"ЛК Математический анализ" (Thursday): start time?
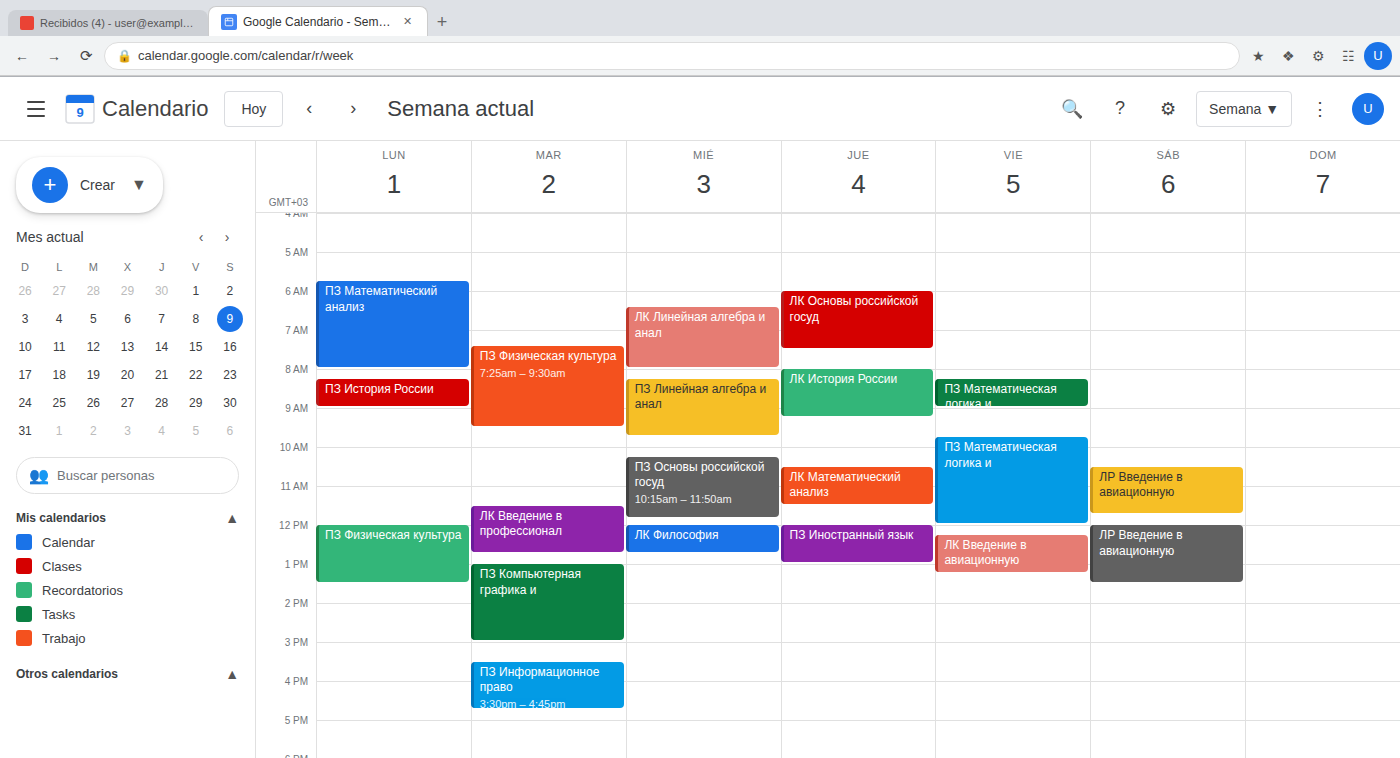
10:30